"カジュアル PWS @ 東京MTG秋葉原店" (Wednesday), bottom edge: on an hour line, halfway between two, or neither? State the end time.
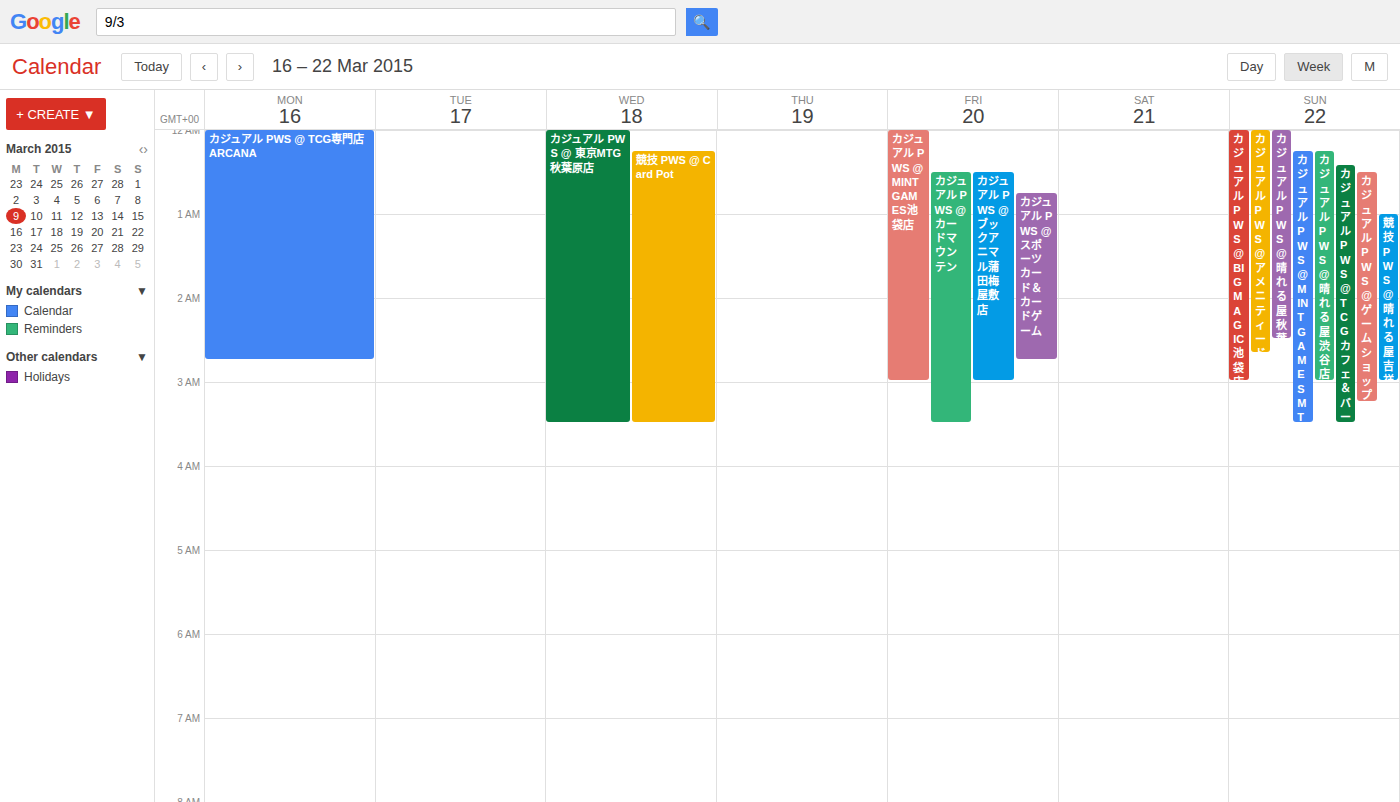
3:30 AM -- halfway between the 3 AM and 4 AM lines.